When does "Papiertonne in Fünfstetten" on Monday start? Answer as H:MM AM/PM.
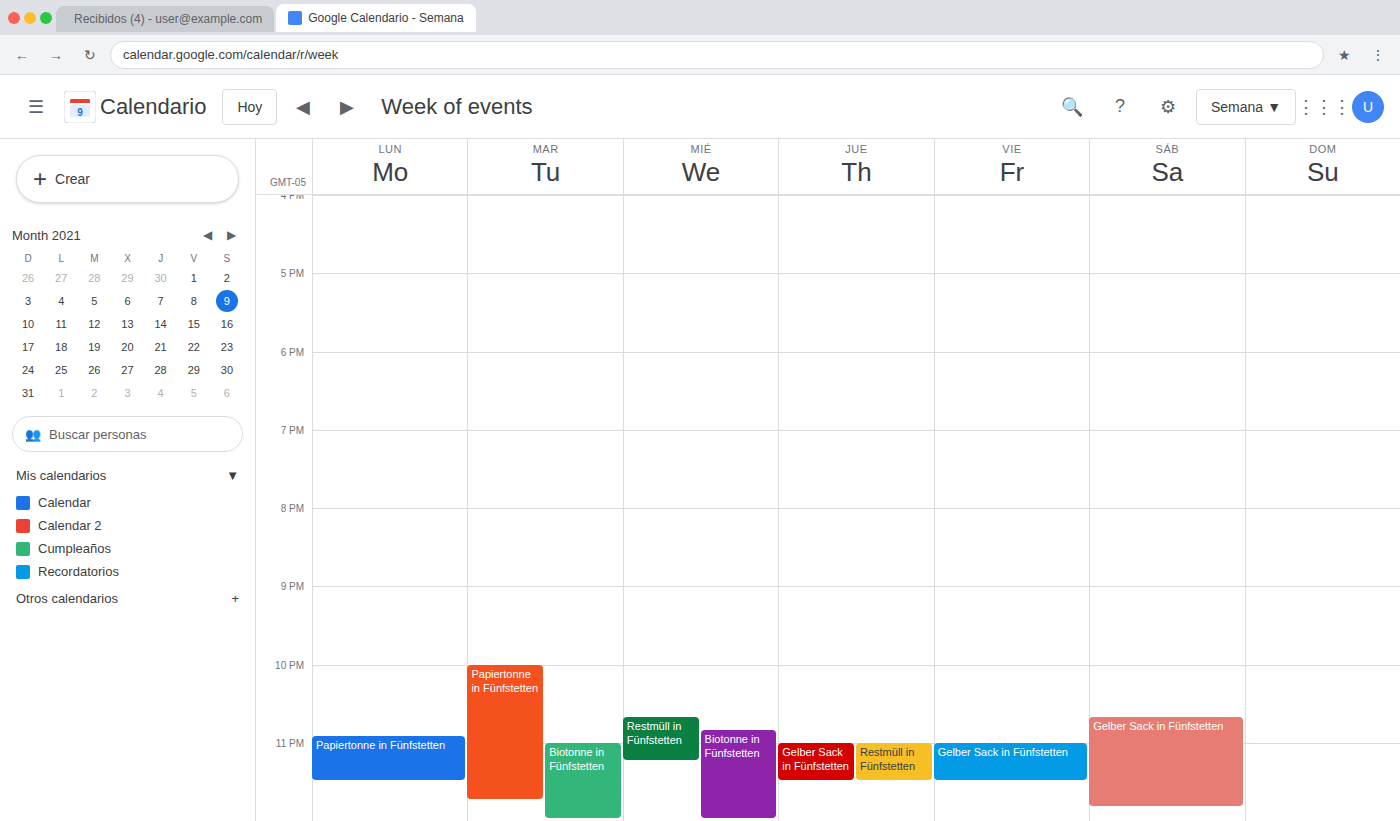
10:55 PM